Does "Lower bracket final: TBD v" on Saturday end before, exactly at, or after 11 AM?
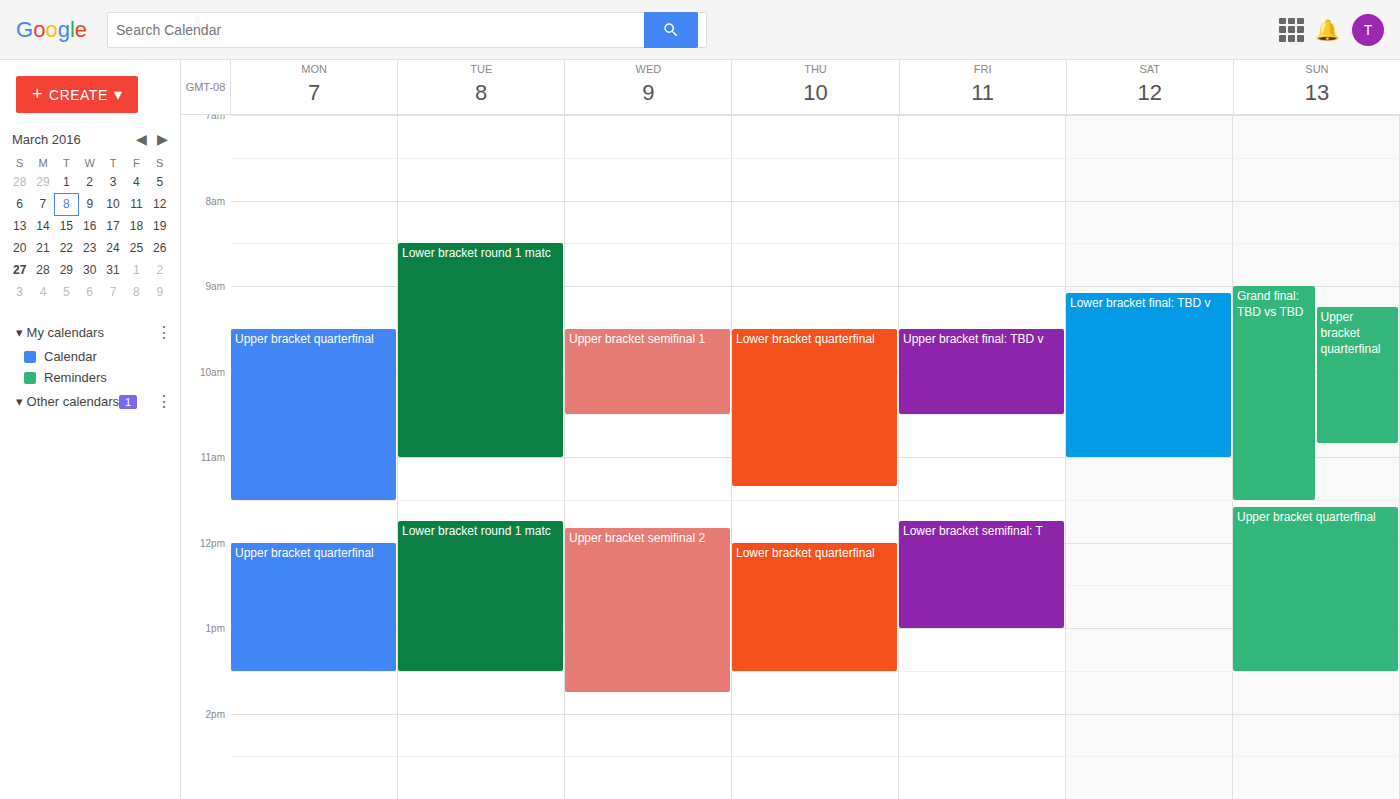
11:00 AM -- exactly at 11 AM, on the 11 AM line.